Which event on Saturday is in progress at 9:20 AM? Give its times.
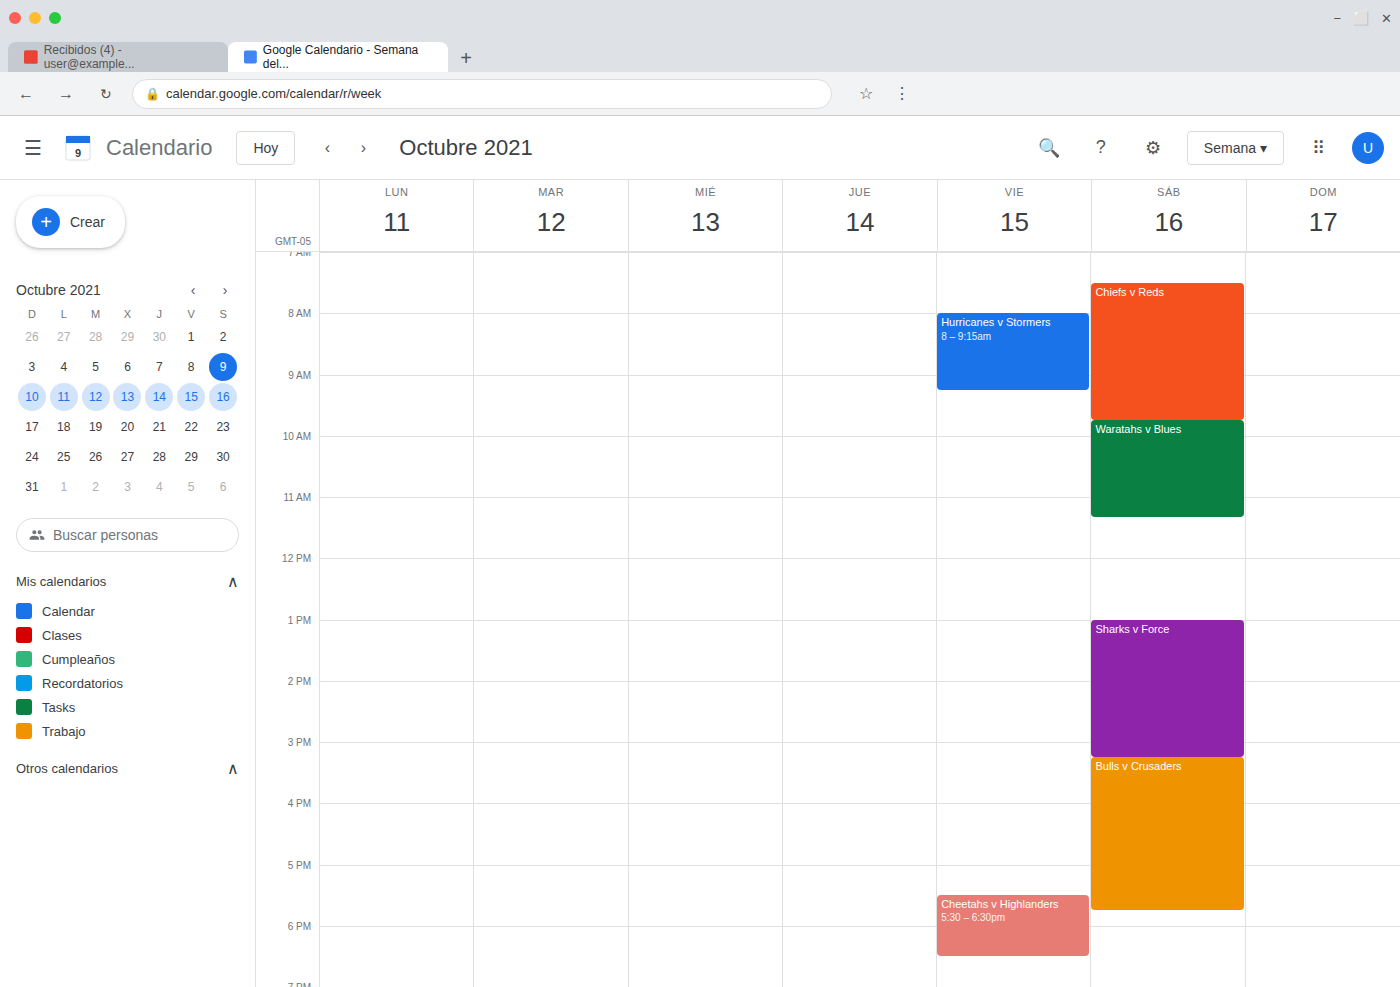
"Chiefs v Reds", 7:30 AM to 9:45 AM